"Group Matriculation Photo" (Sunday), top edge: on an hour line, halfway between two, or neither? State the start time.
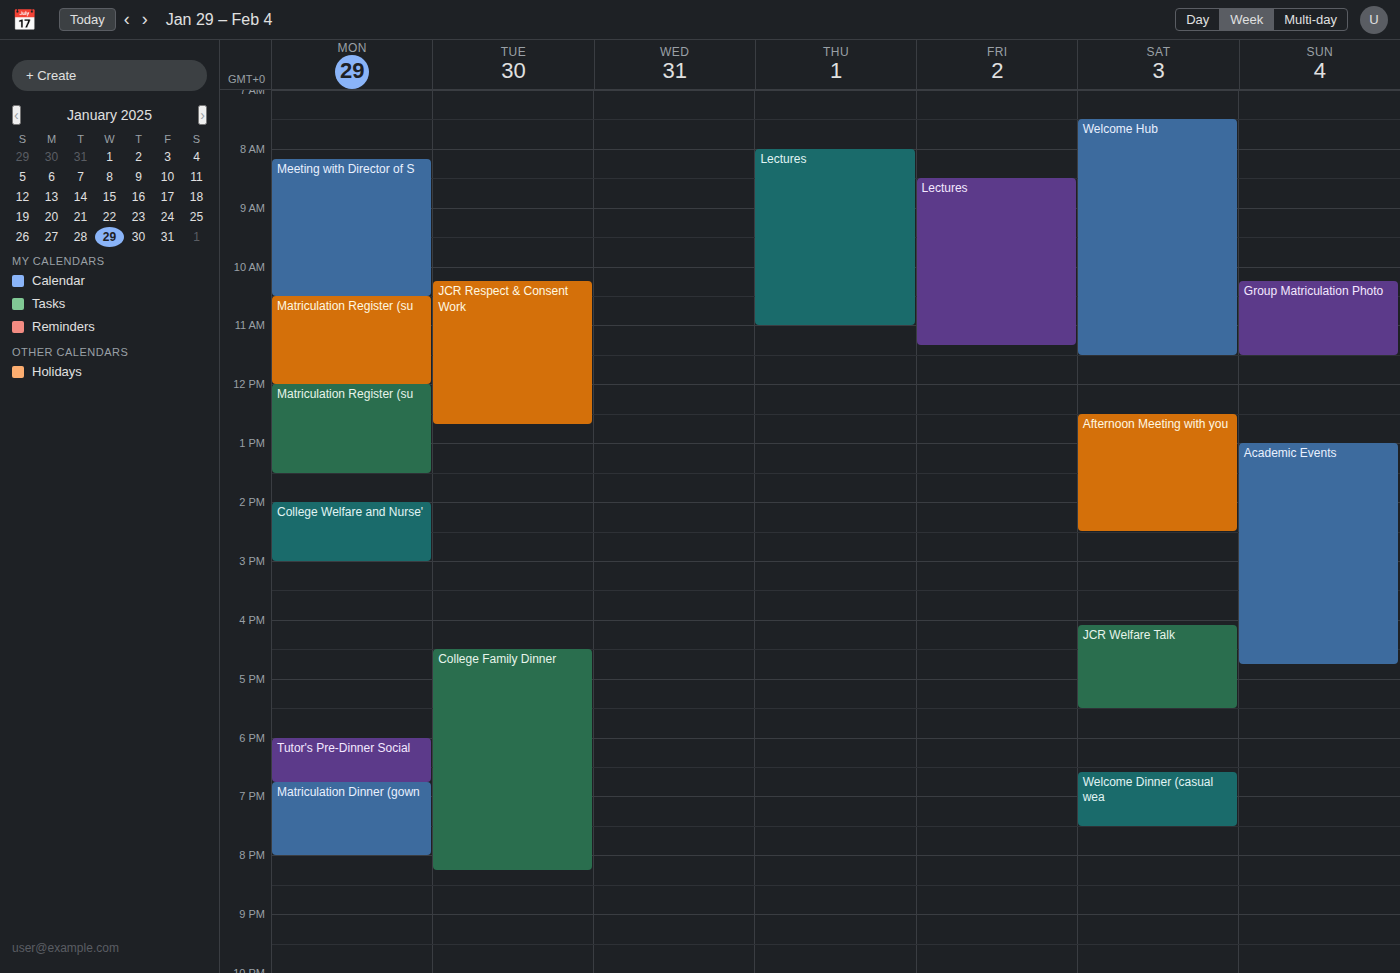
10:15 -- neither: a quarter of the way from the 10:00 line to the 11:00 line.